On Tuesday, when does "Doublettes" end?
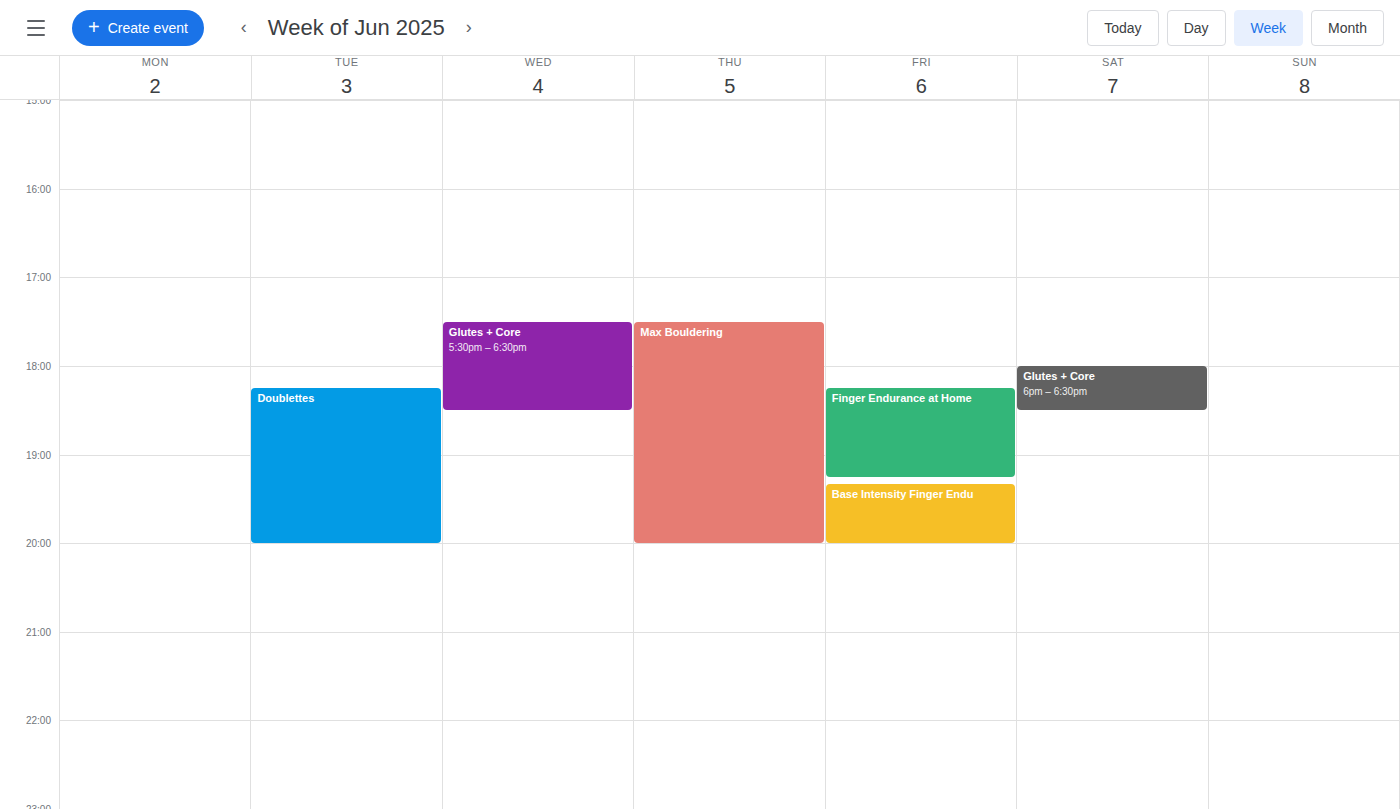
20:00